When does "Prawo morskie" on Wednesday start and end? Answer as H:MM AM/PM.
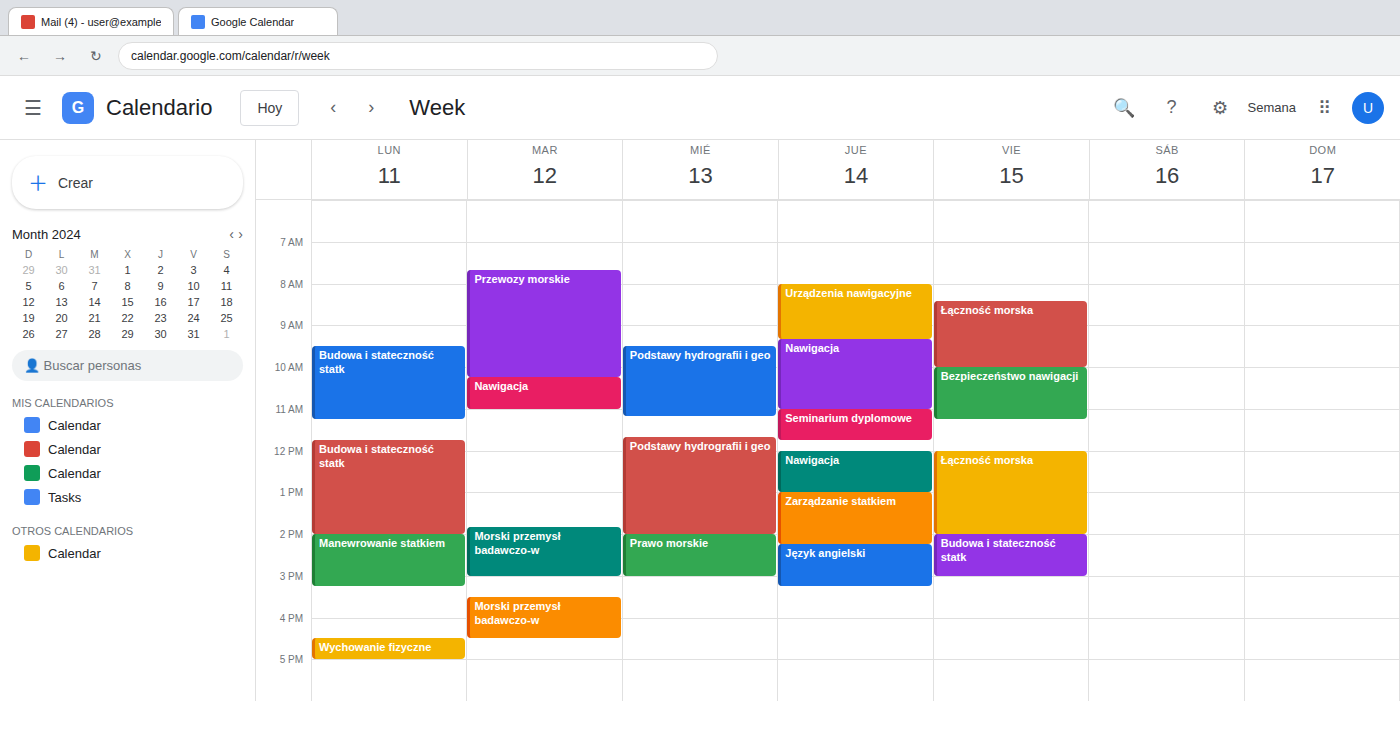
2:00 PM to 3:00 PM